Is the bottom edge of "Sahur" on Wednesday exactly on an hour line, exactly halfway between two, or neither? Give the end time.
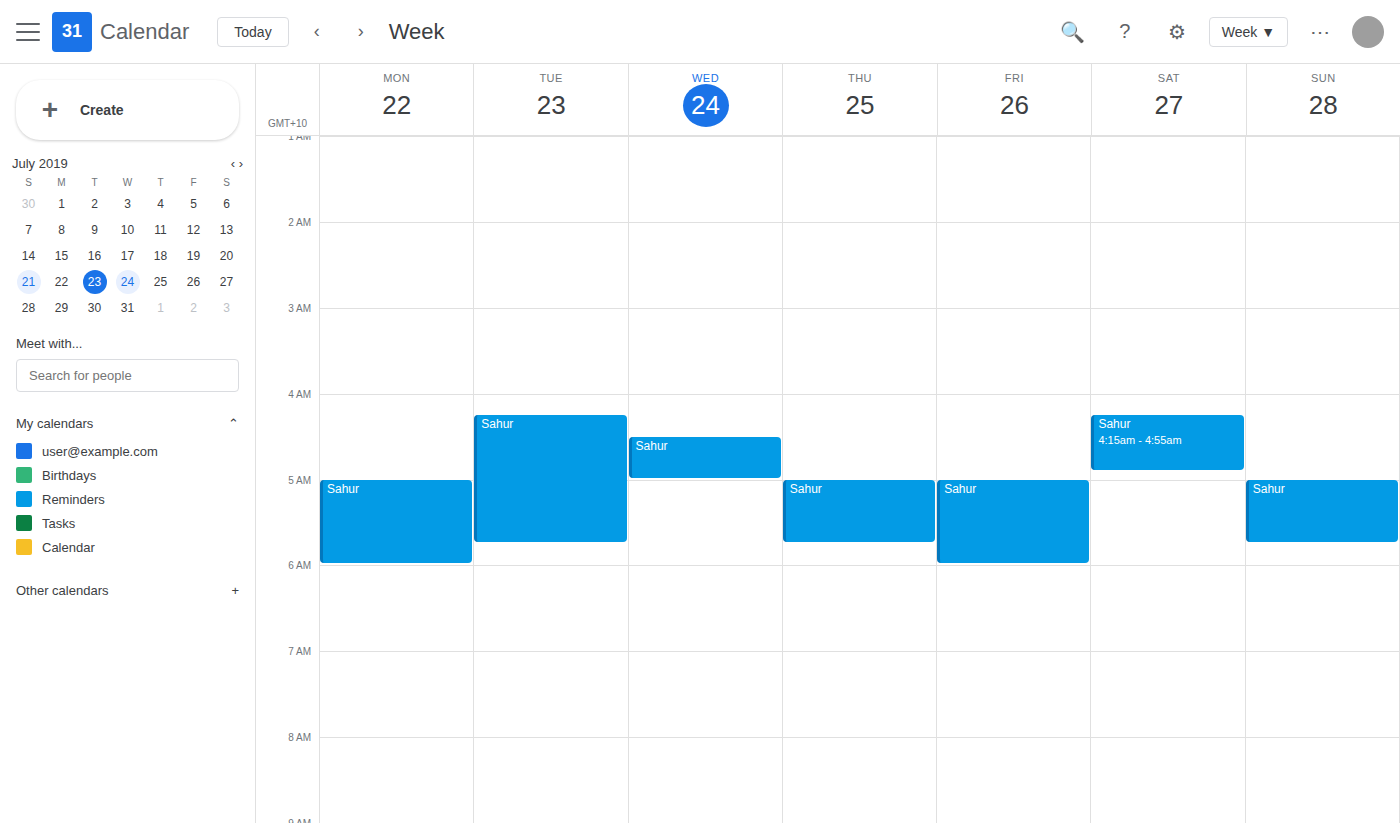
5:00 AM -- exactly on the 5 AM line.